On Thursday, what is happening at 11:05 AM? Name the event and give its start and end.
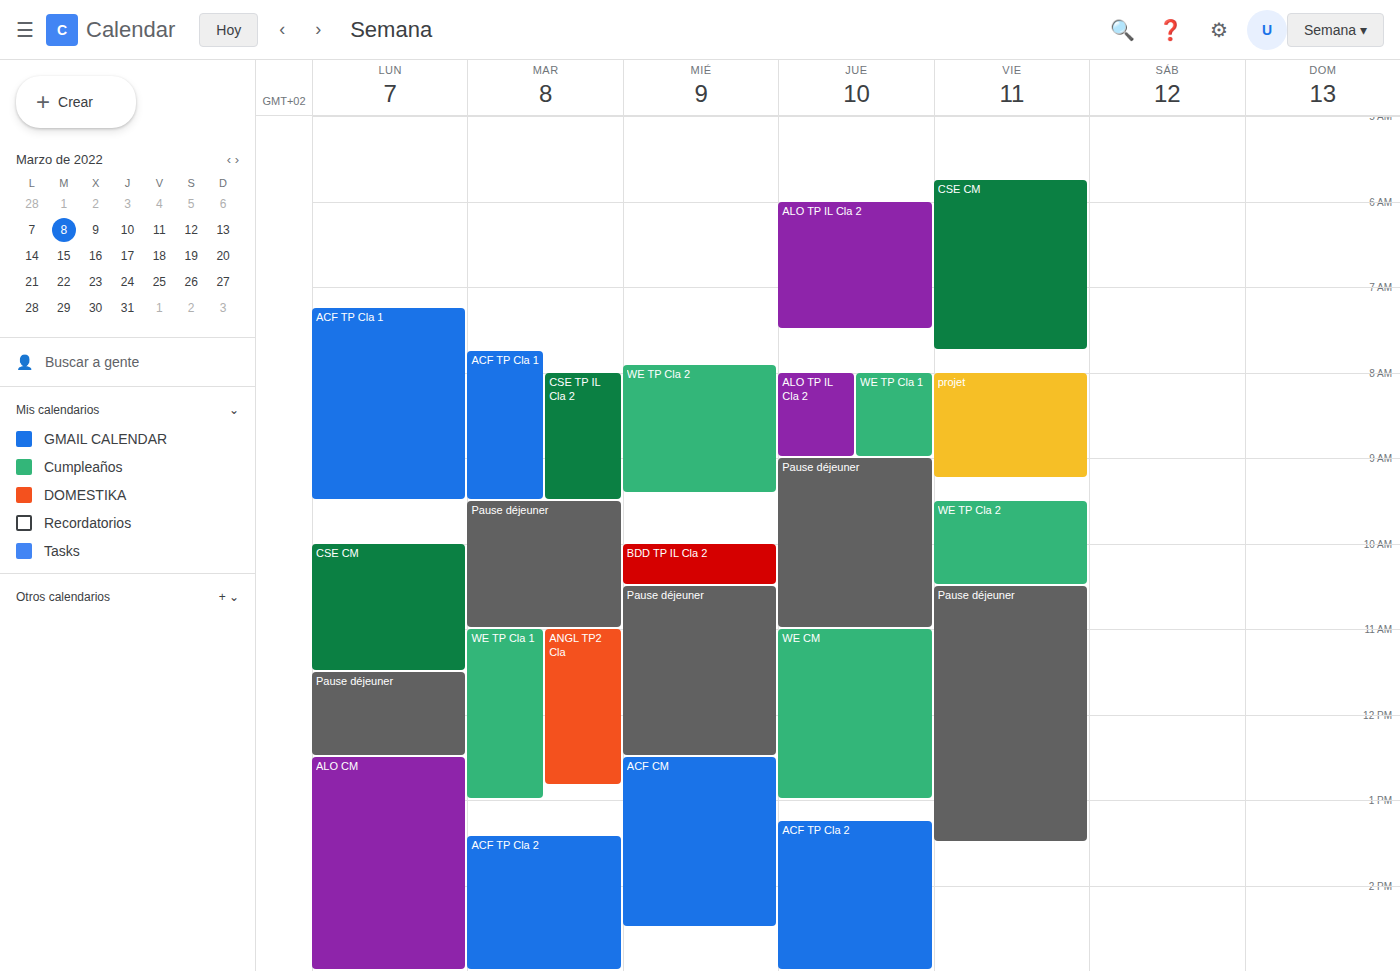
"WE CM", 11:00 AM to 1:00 PM